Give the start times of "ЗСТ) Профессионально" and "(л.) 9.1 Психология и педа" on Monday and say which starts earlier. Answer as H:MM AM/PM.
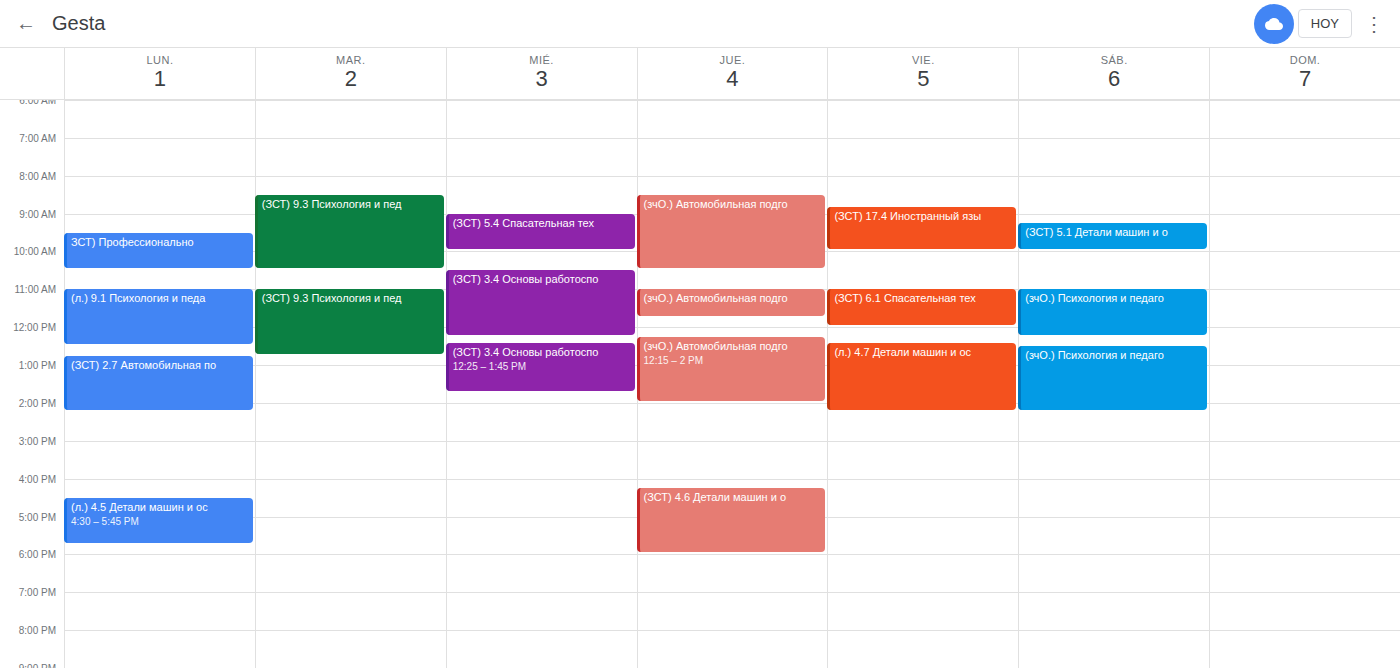
"ЗСТ) Профессионально" 9:30 AM; "(л.) 9.1 Психология и педа" 11:00 AM.